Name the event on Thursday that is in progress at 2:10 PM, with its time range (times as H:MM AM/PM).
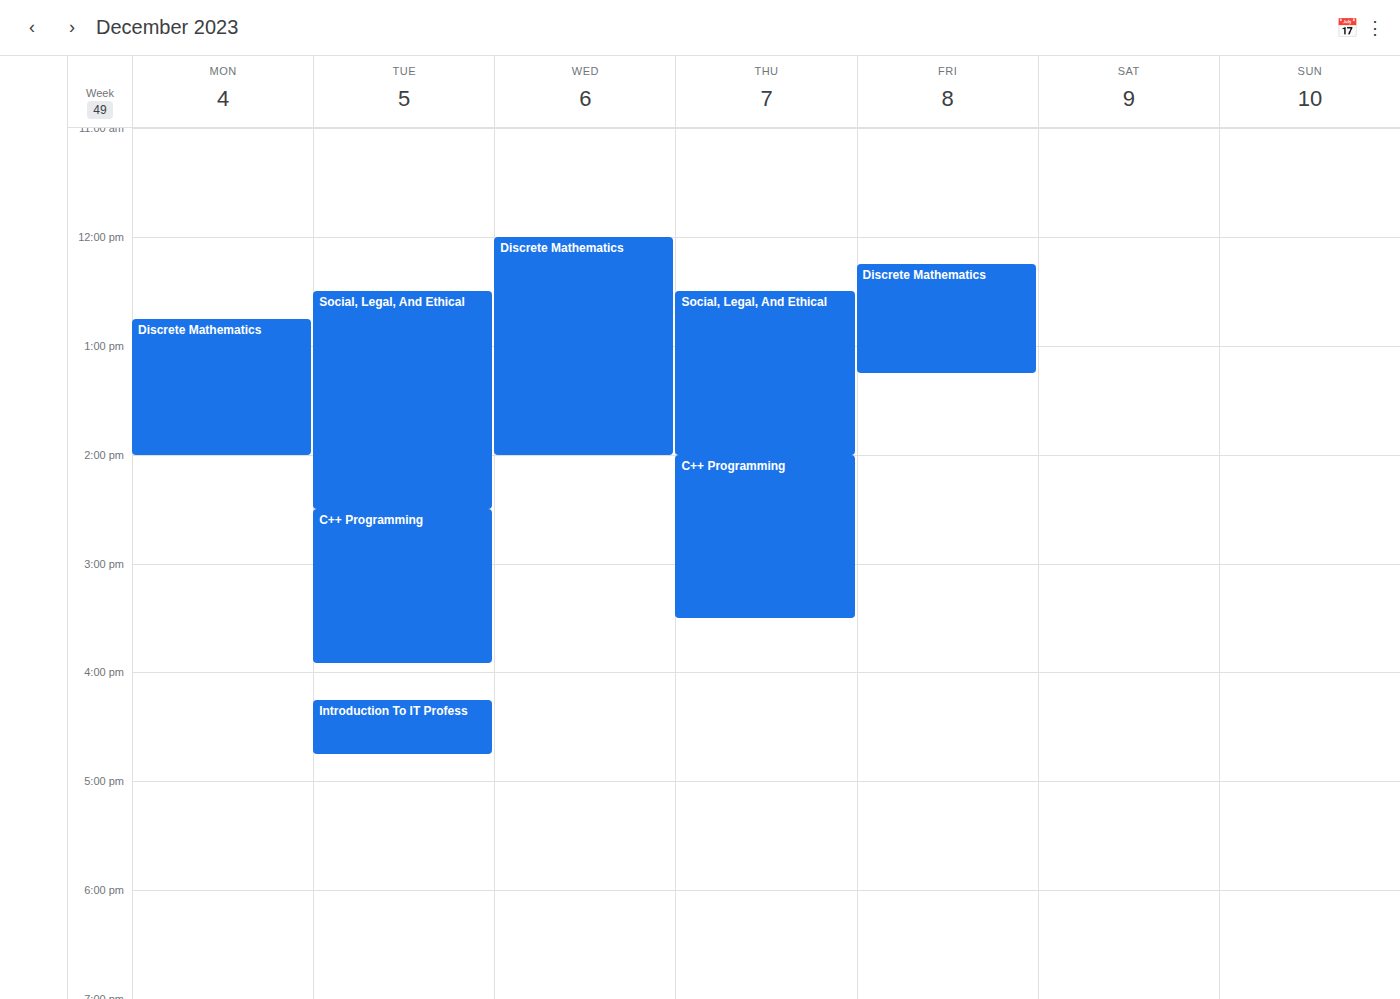
"C++ Programming", 2:00 PM to 3:30 PM